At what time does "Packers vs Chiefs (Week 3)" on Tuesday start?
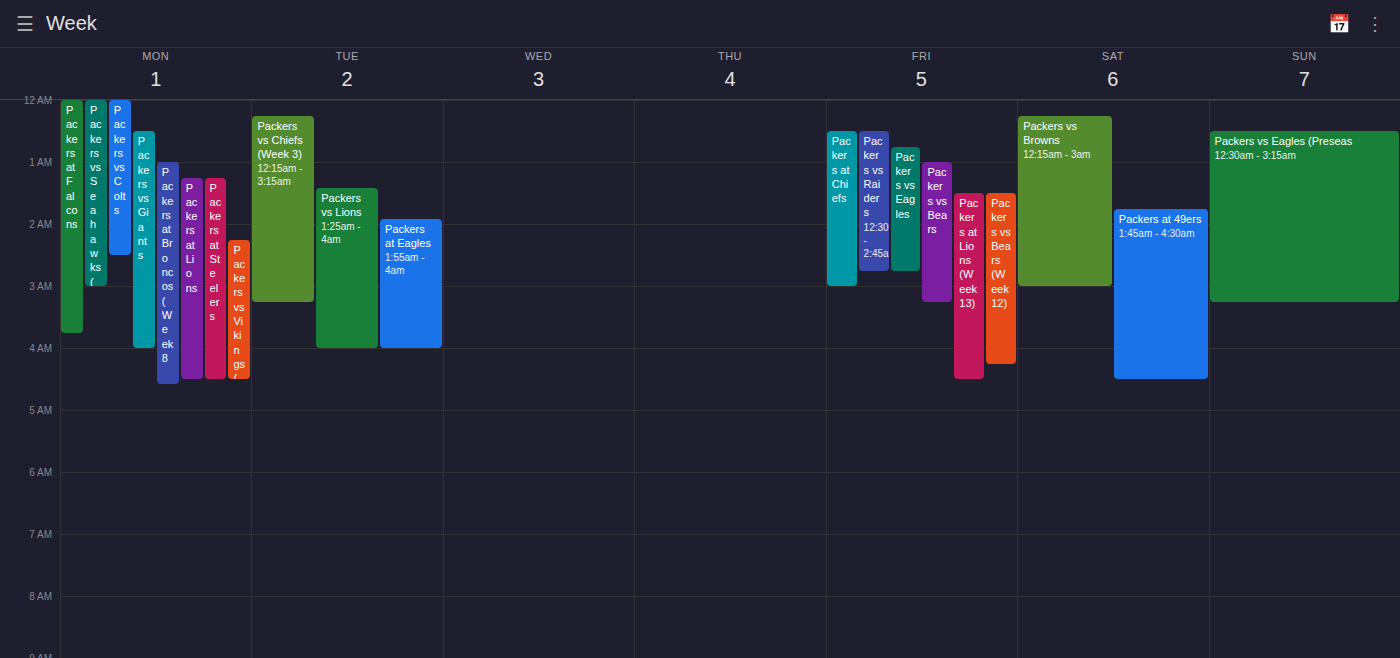
12:15 AM